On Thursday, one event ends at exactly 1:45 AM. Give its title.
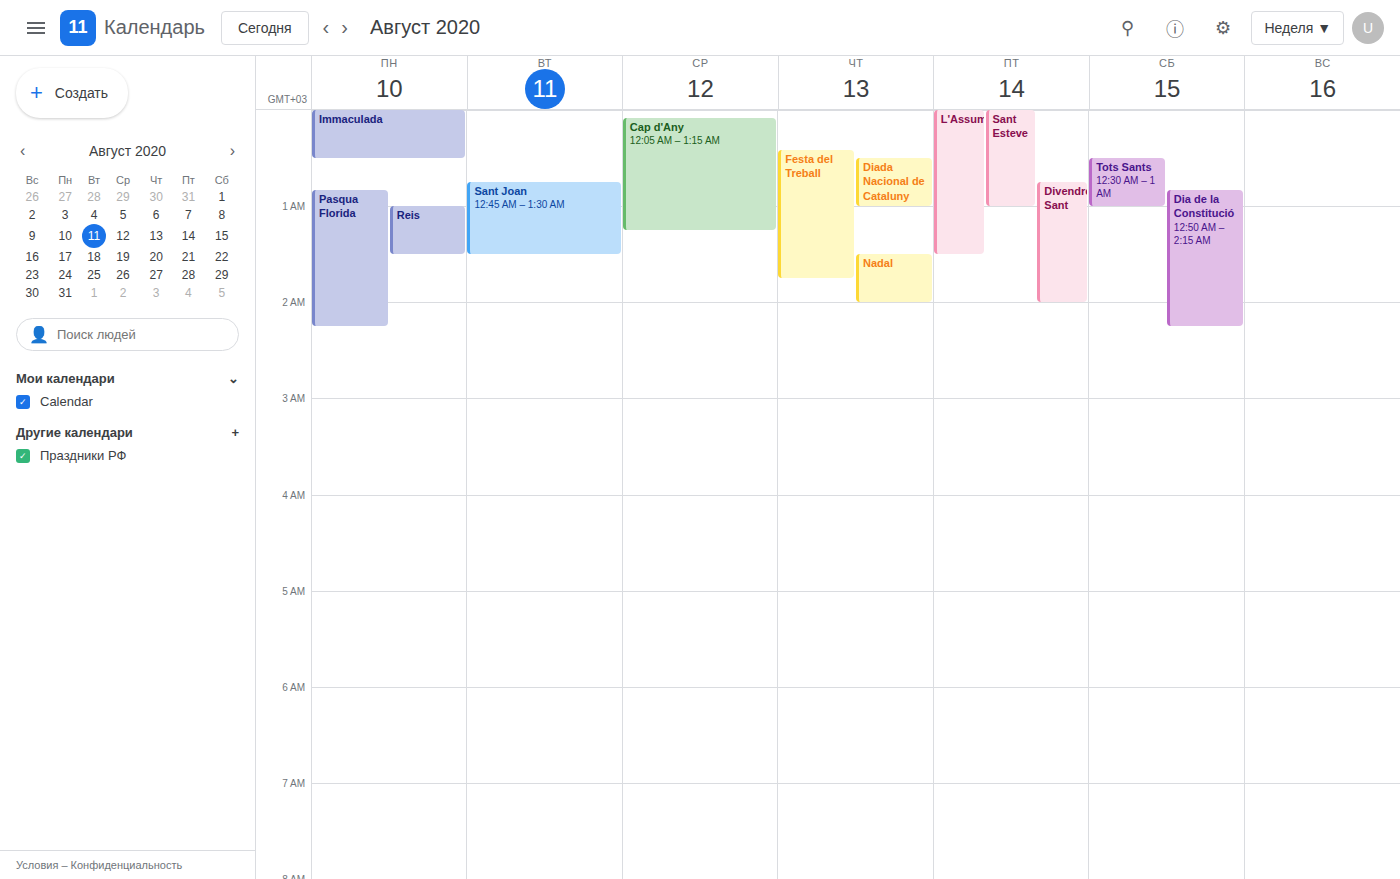
"Festa del Treball"